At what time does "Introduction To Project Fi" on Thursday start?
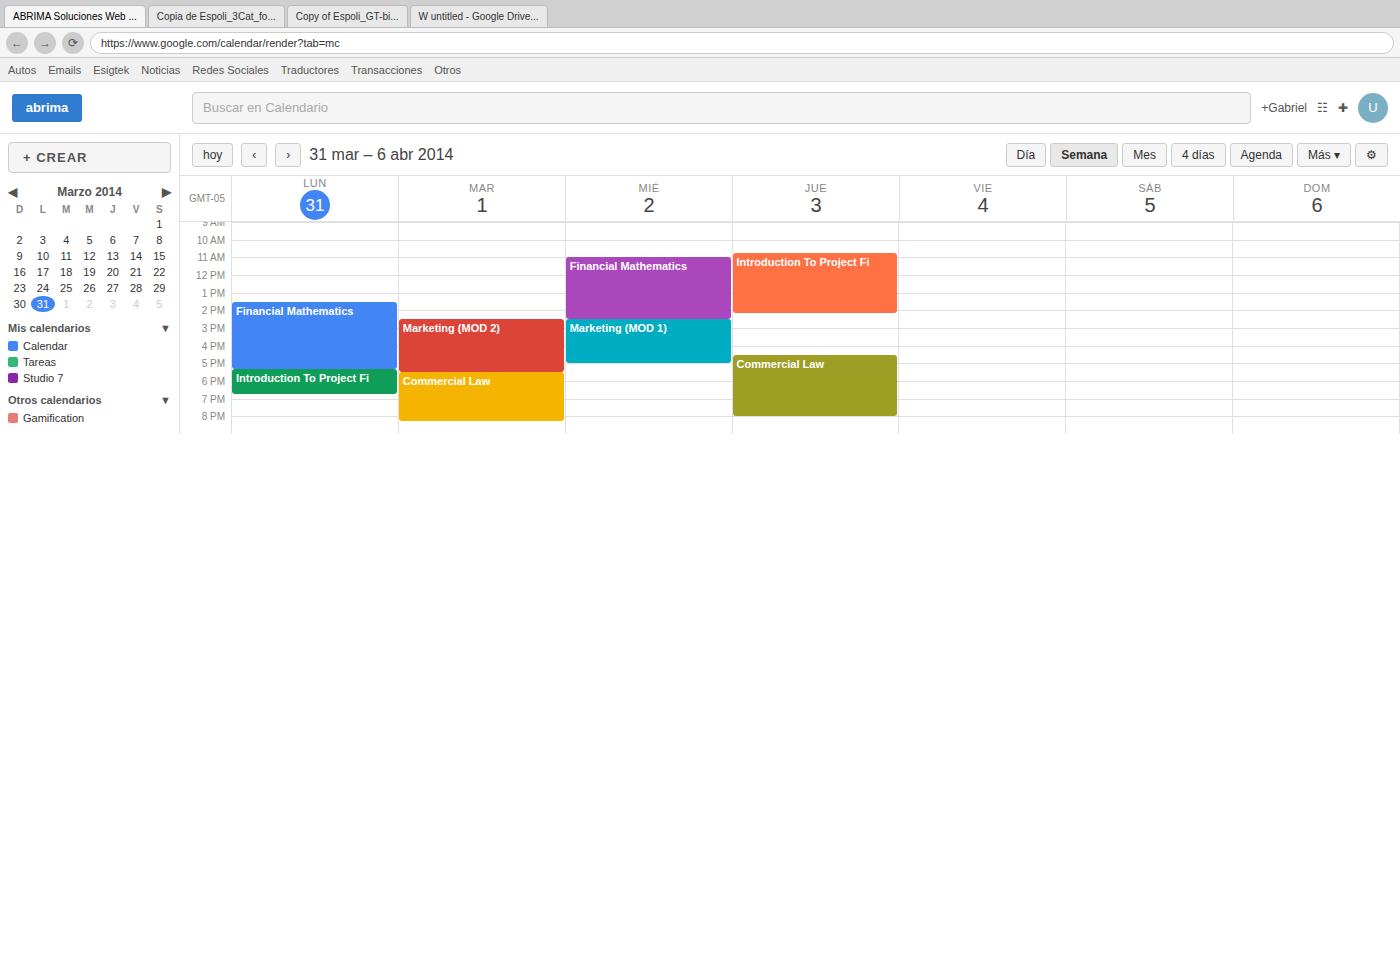
10:45 AM